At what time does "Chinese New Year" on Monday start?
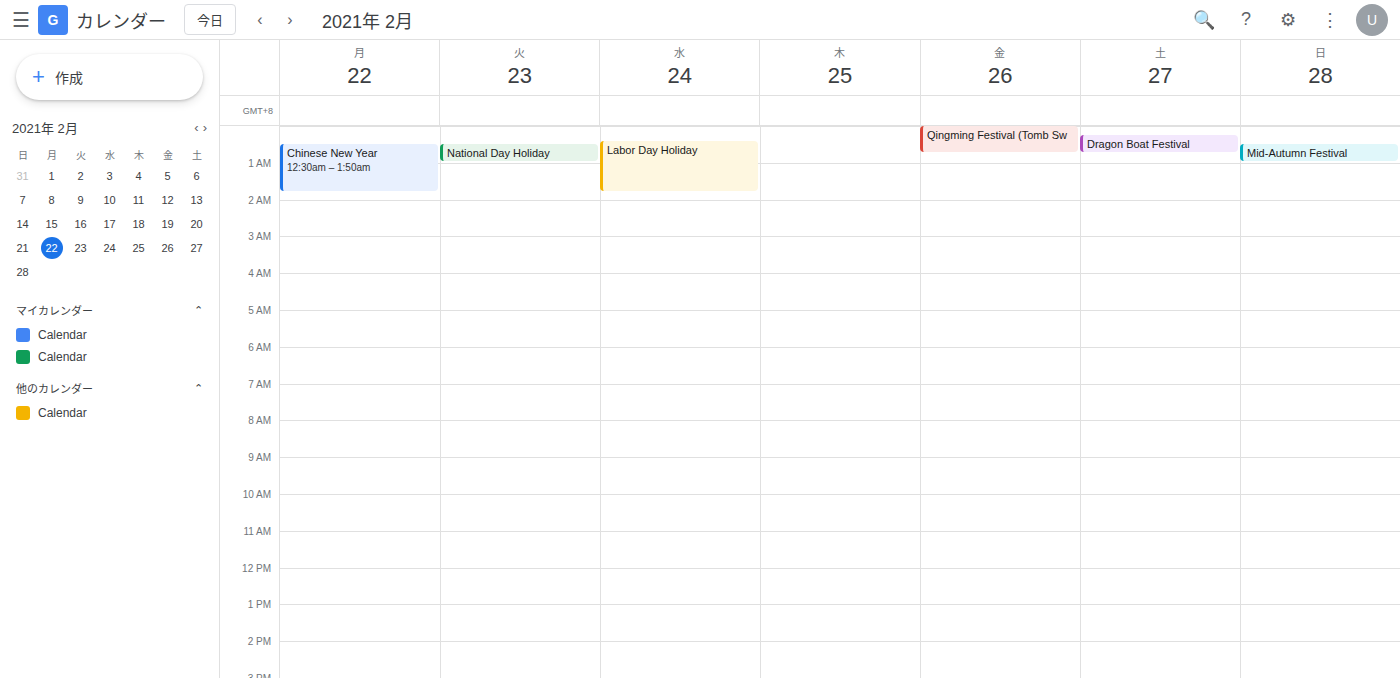
12:30 AM